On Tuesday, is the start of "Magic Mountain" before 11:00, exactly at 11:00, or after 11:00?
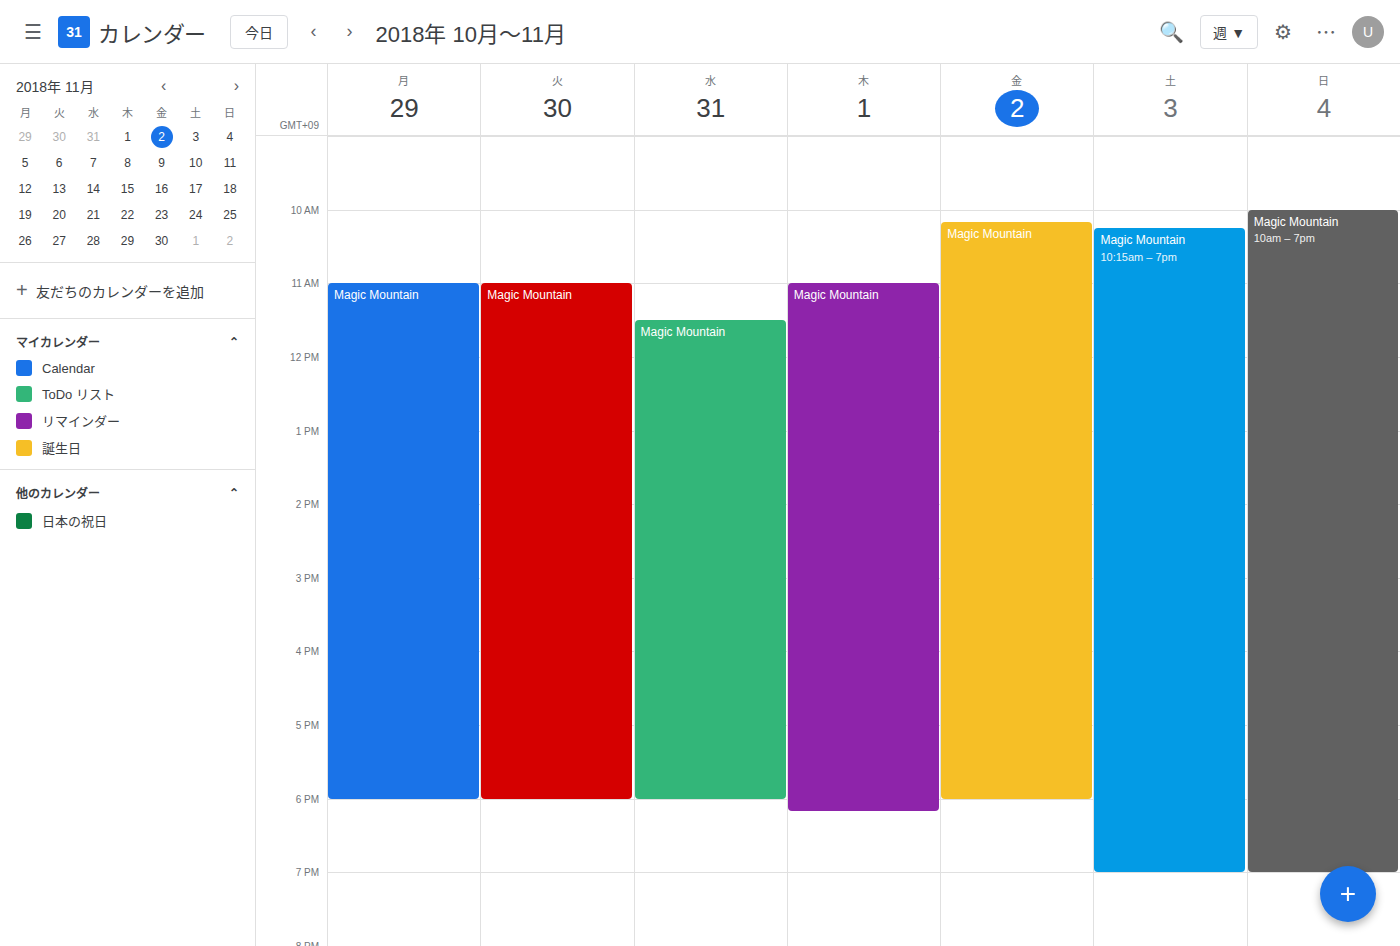
11:00 -- exactly at 11:00, on the 11:00 line.